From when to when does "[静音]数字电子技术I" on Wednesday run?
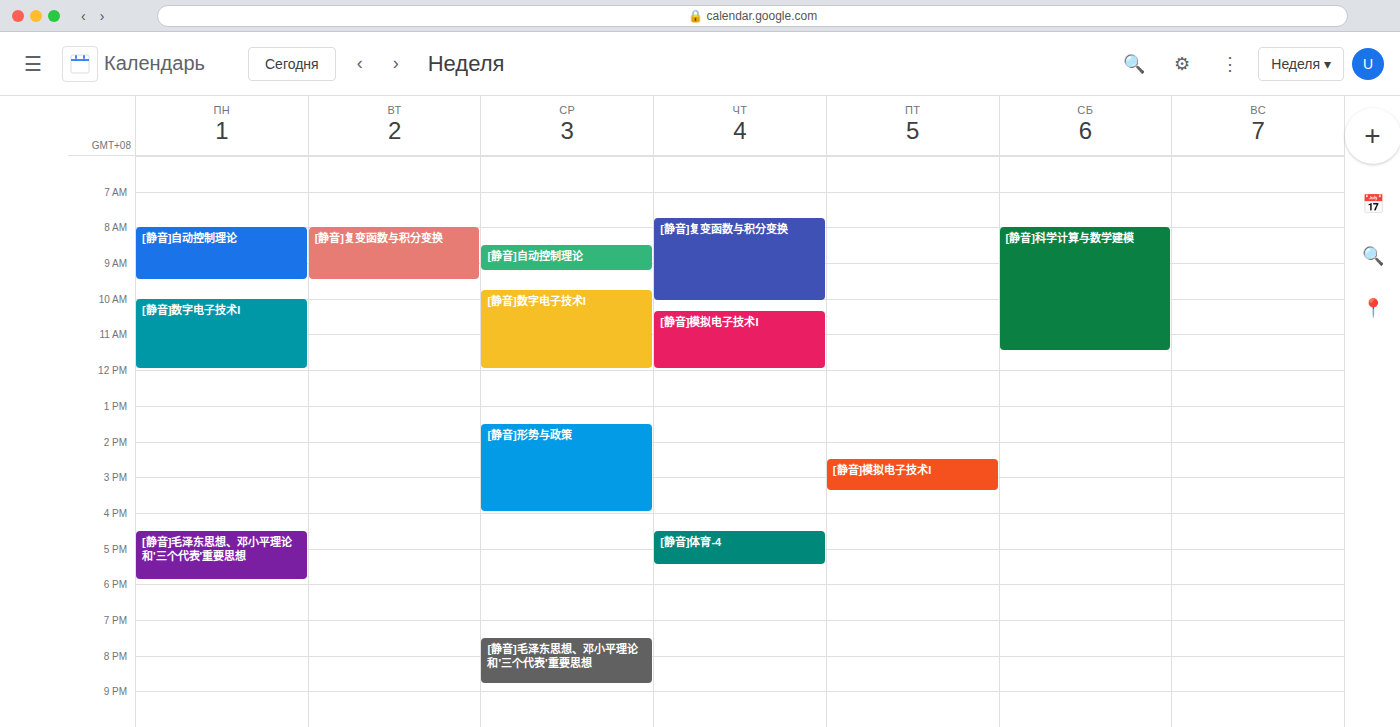
9:45 AM to 12:00 PM